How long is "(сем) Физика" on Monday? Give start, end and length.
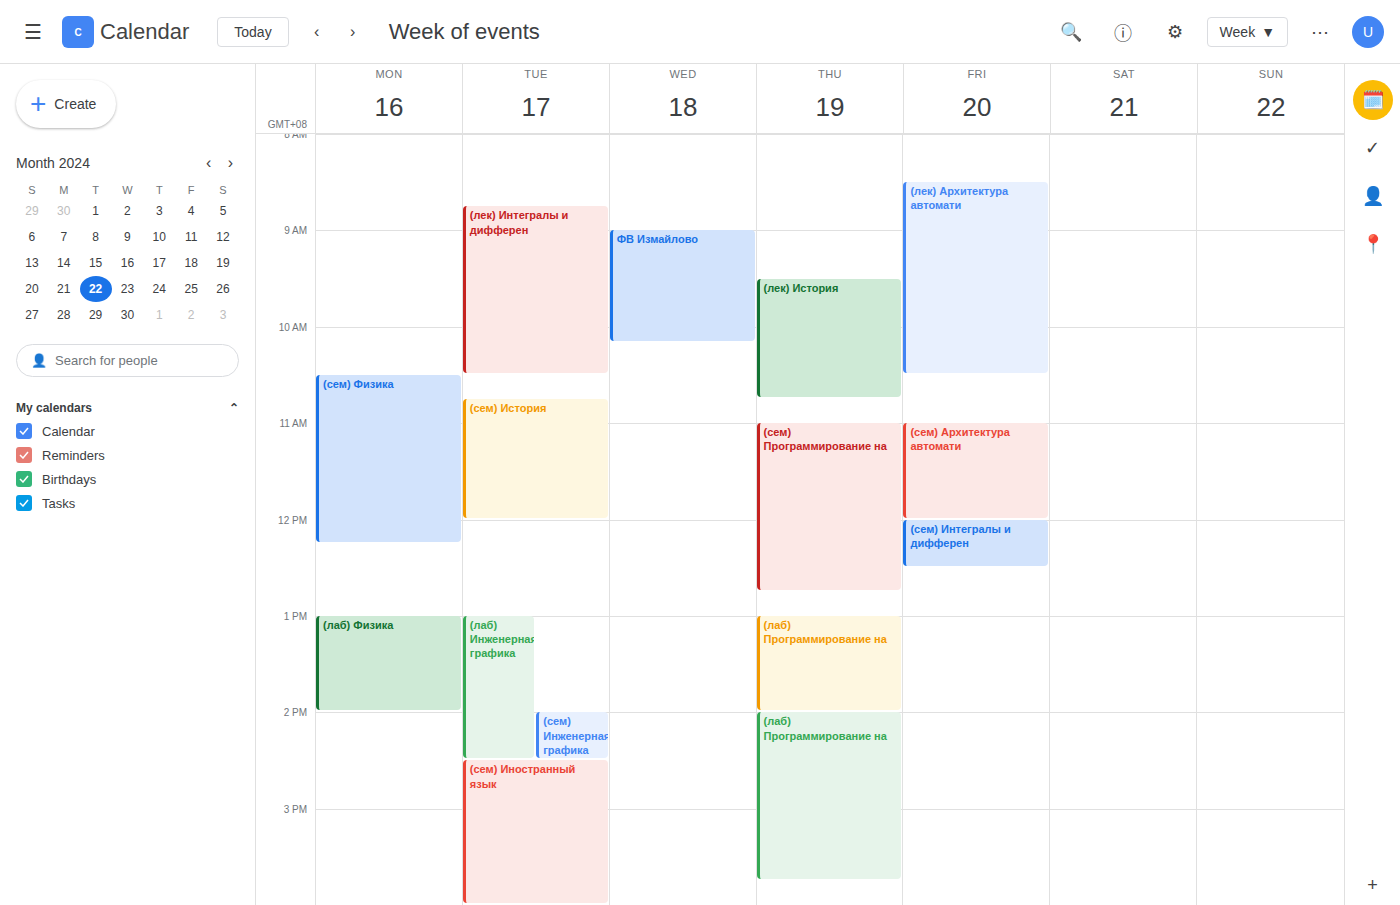
10:30 AM to 12:15 PM, 1 hour 45 minutes